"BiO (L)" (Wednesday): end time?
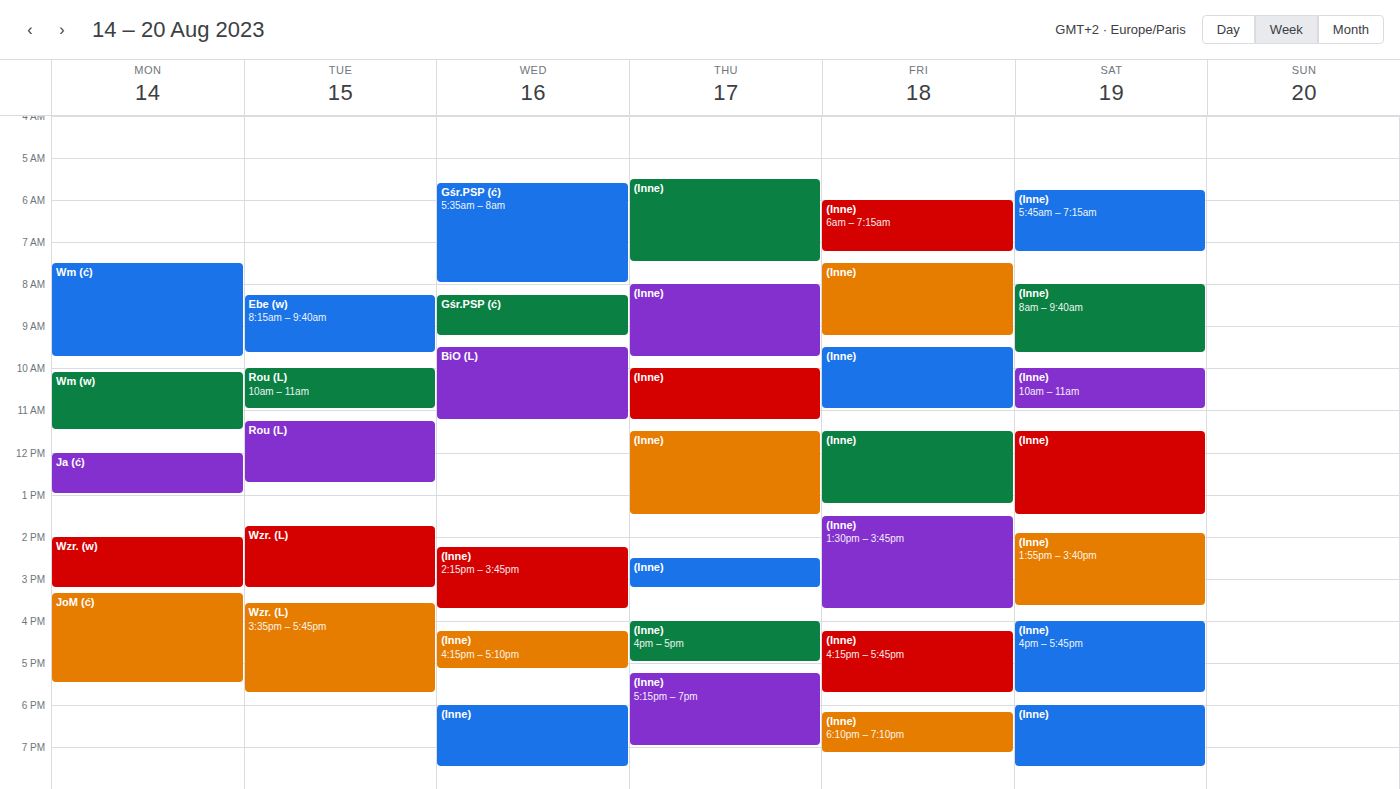
11:15 AM